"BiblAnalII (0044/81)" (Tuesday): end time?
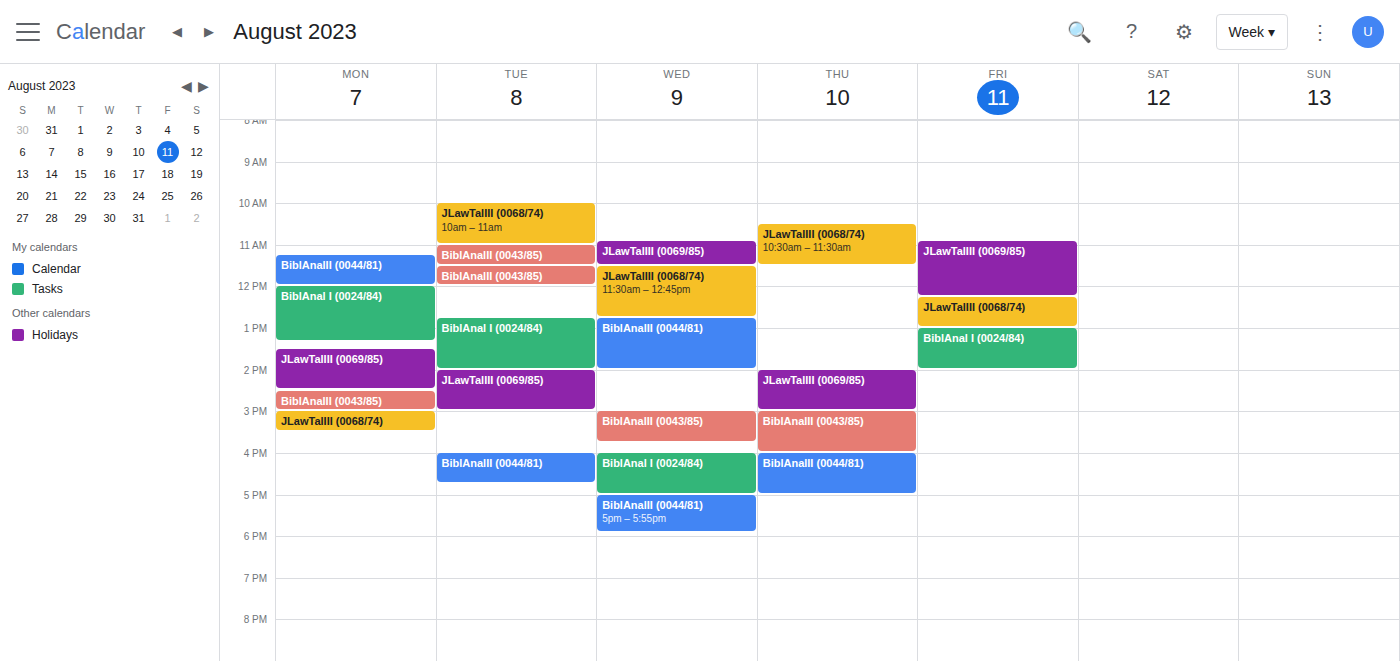
16:45